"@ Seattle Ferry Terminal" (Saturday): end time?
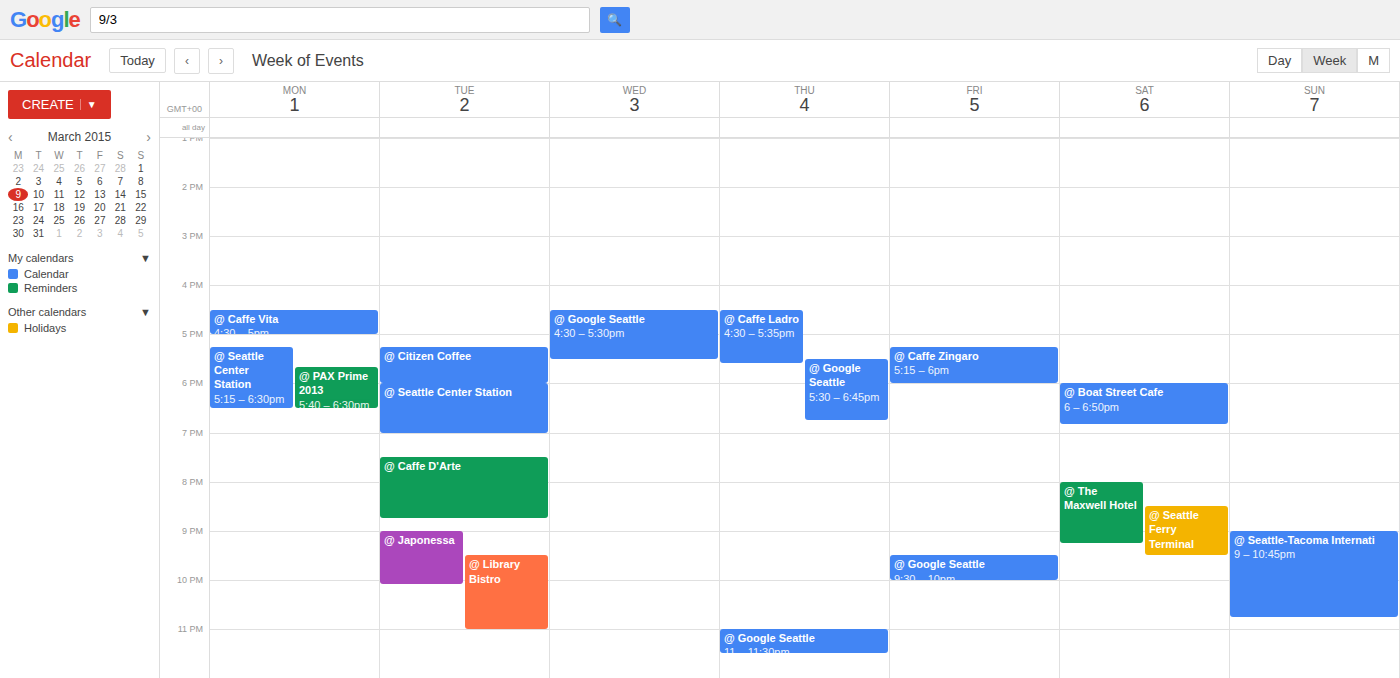
9:30 PM